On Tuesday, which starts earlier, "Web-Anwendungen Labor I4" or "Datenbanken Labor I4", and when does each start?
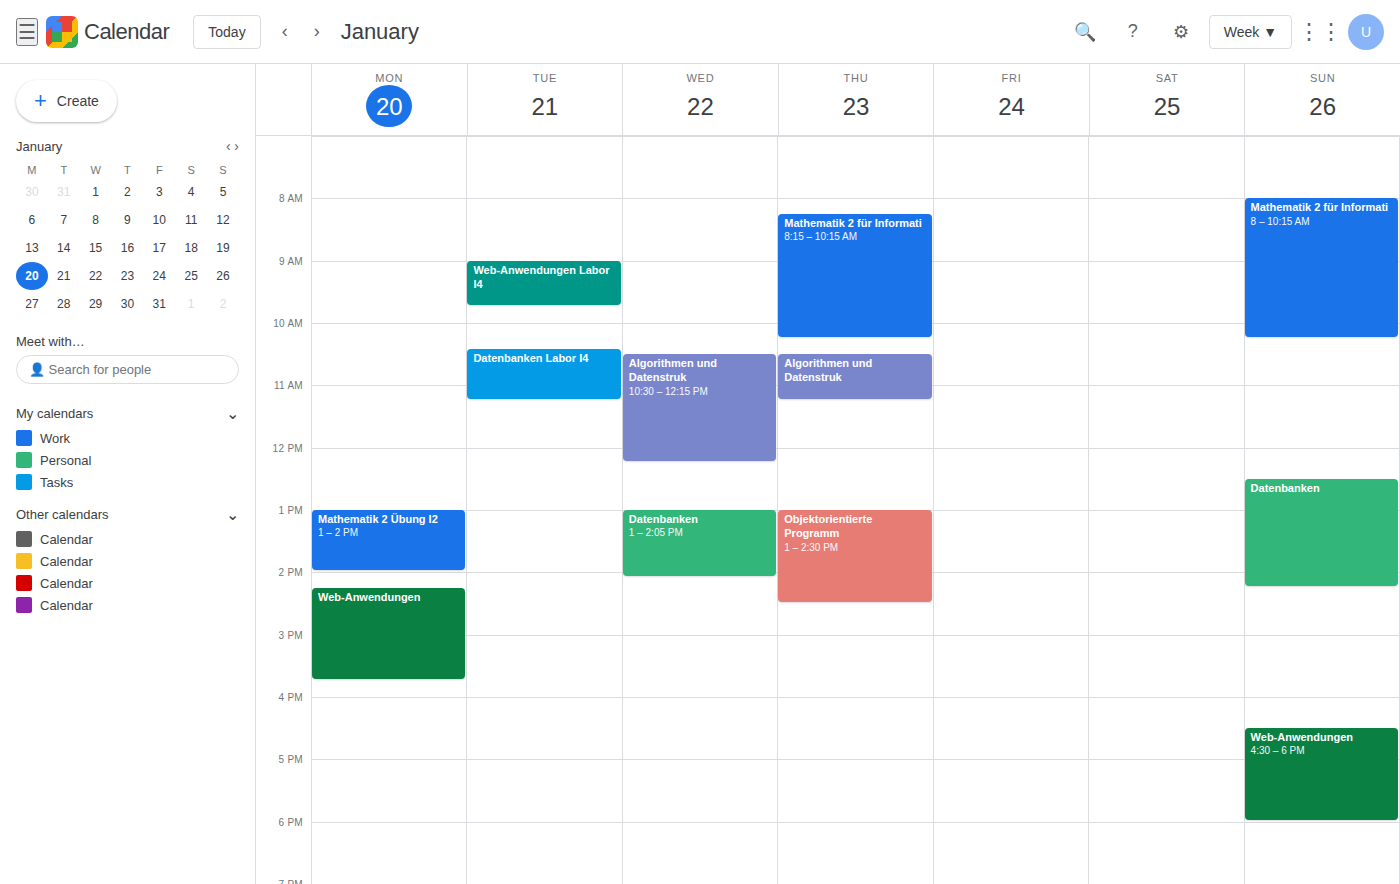
"Web-Anwendungen Labor I4" 9:00 AM; "Datenbanken Labor I4" 10:25 AM.